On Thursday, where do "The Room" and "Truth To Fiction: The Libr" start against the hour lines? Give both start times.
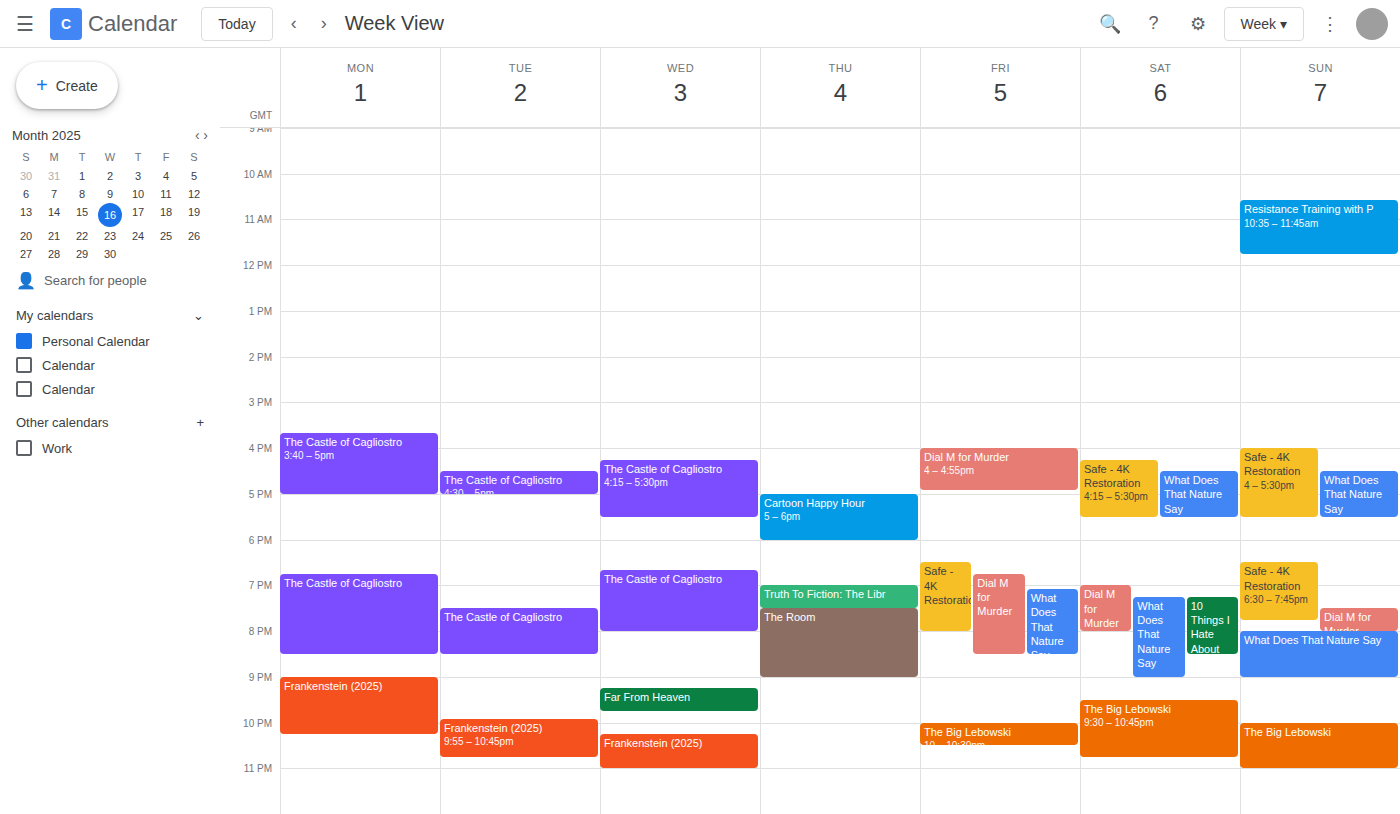
"The Room": 7:30 PM, halfway between the 7 PM and 8 PM lines. "Truth To Fiction: The Libr": 7:00 PM, exactly on the 7 PM line.